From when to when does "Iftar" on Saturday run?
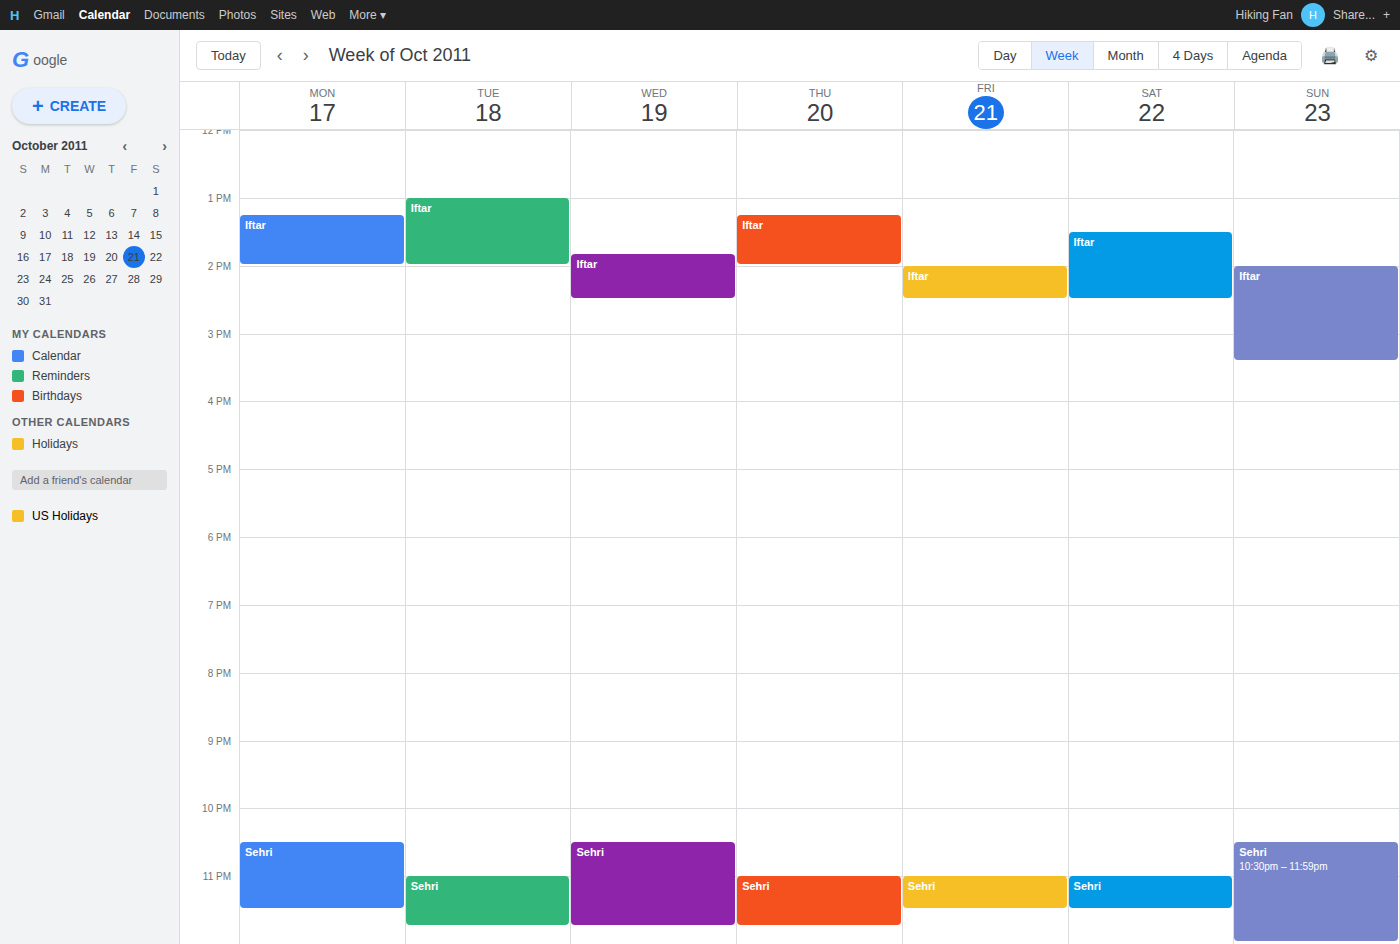
1:30 PM to 2:30 PM